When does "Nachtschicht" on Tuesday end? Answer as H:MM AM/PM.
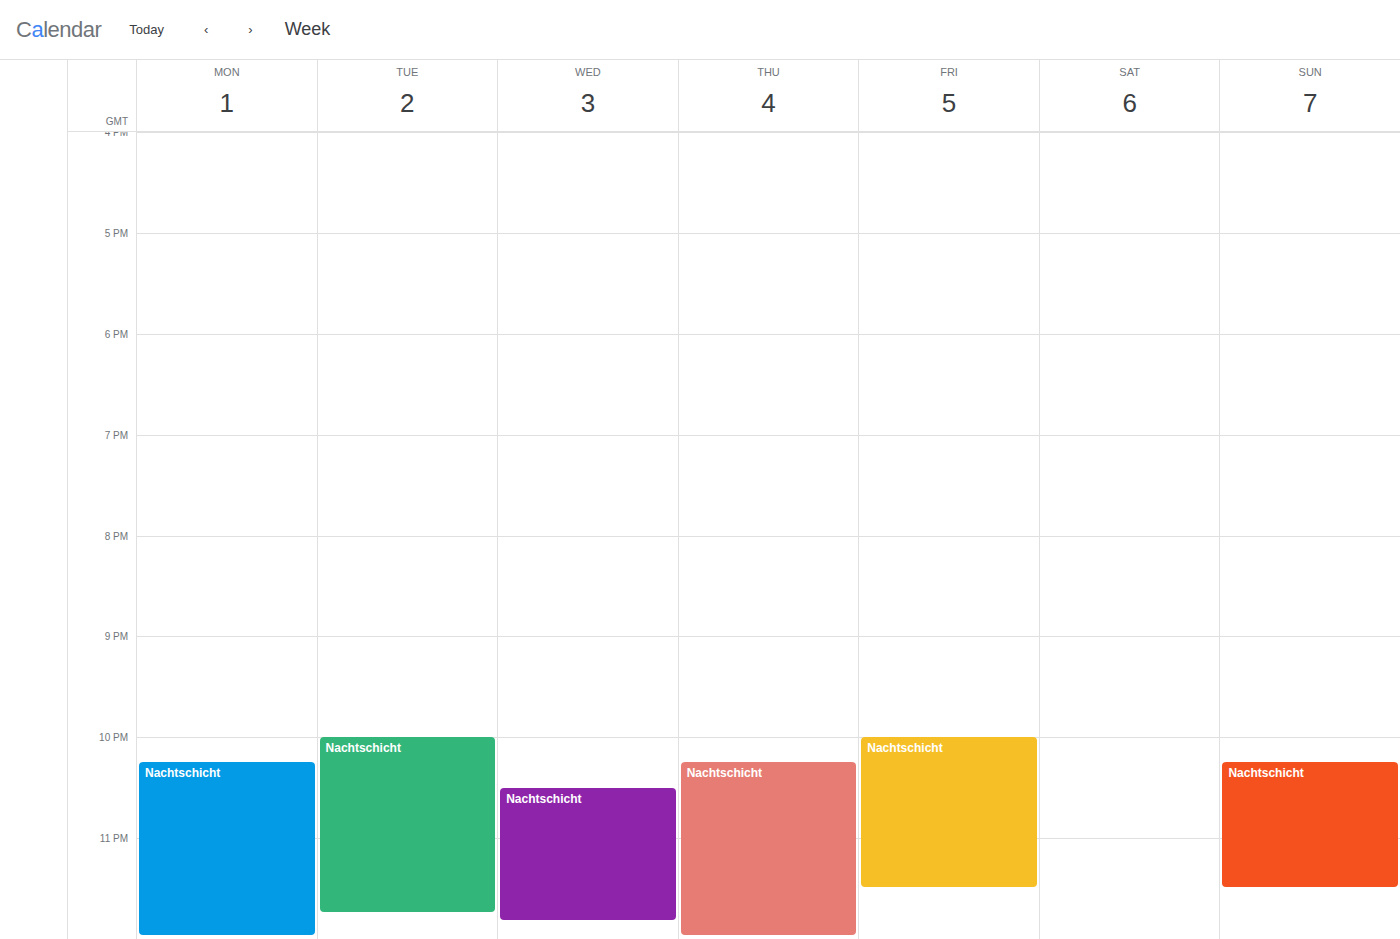
11:45 PM